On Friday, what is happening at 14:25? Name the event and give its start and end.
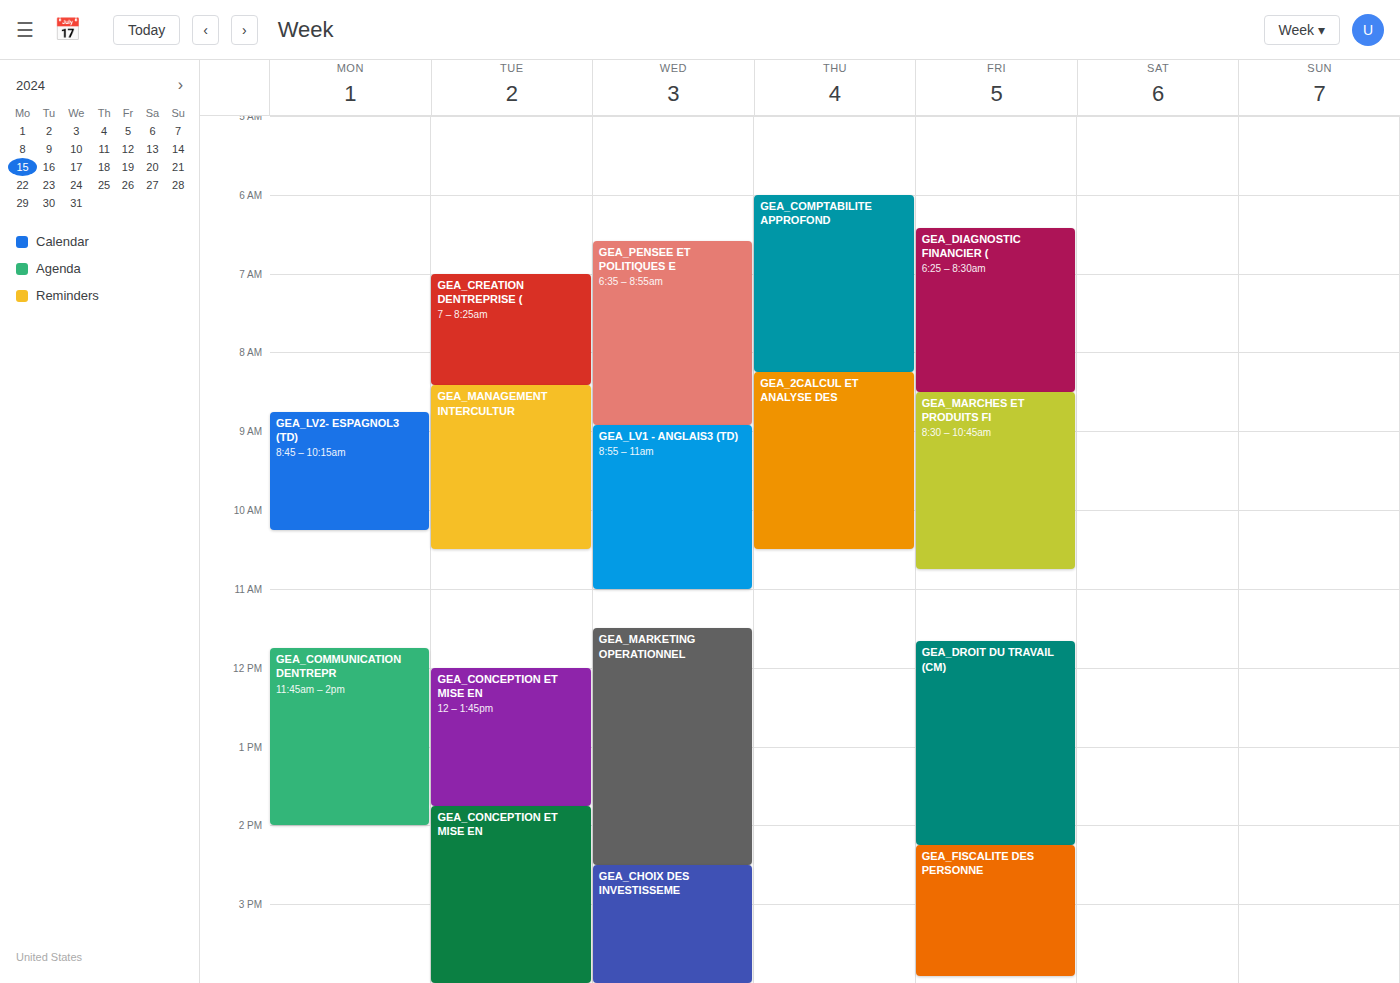
"GEA_FISCALITE DES PERSONNE", 14:15 to 15:55